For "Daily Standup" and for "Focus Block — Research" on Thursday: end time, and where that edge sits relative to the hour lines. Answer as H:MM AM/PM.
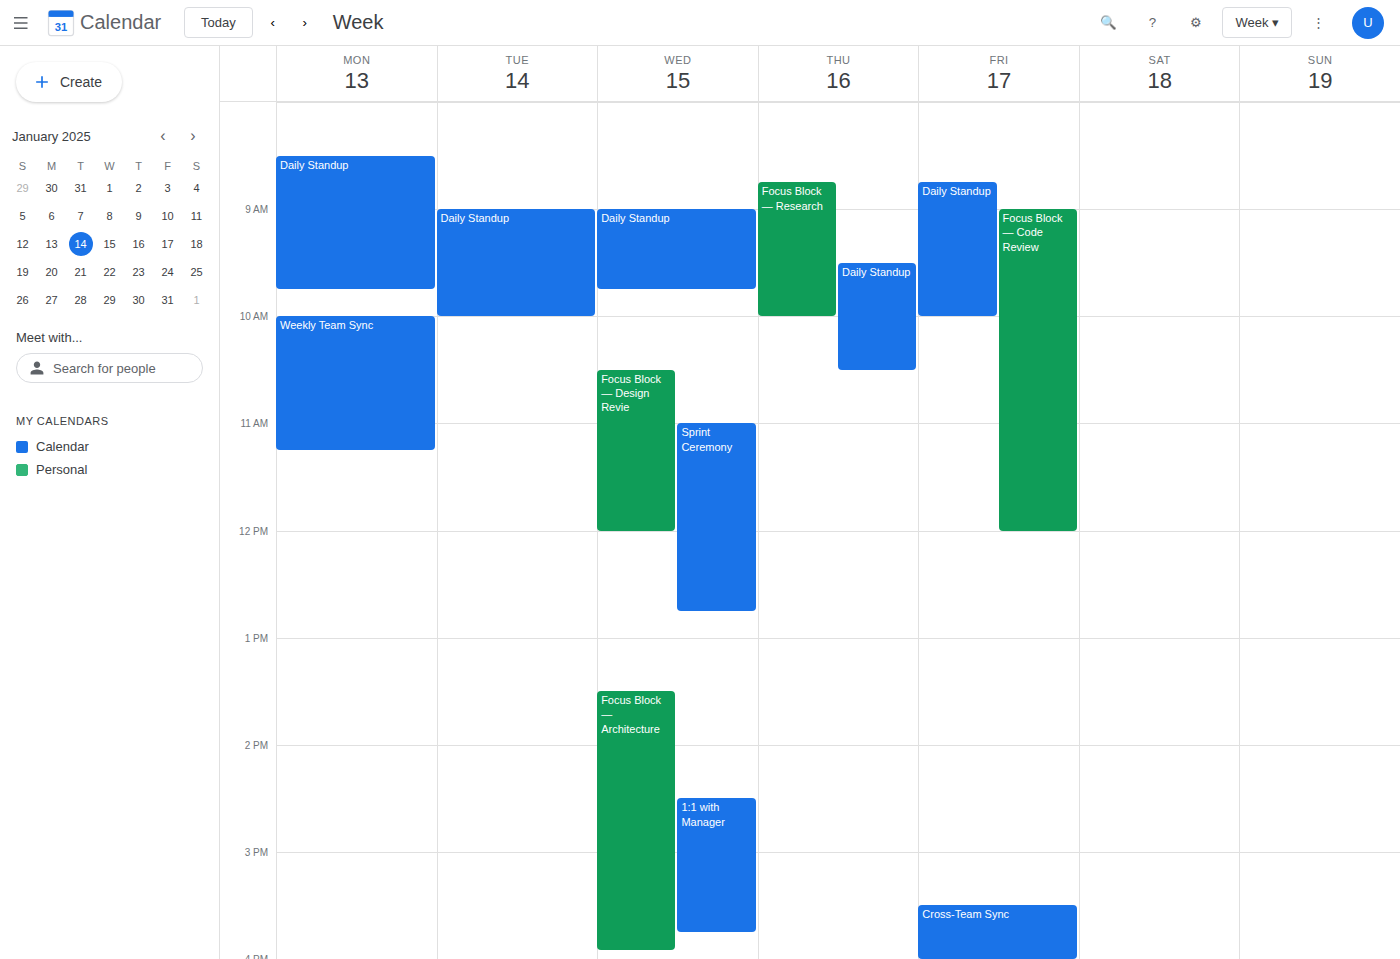
"Daily Standup": 10:30 AM, halfway between the 10 AM and 11 AM lines. "Focus Block — Research": 10:00 AM, exactly on the 10 AM line.